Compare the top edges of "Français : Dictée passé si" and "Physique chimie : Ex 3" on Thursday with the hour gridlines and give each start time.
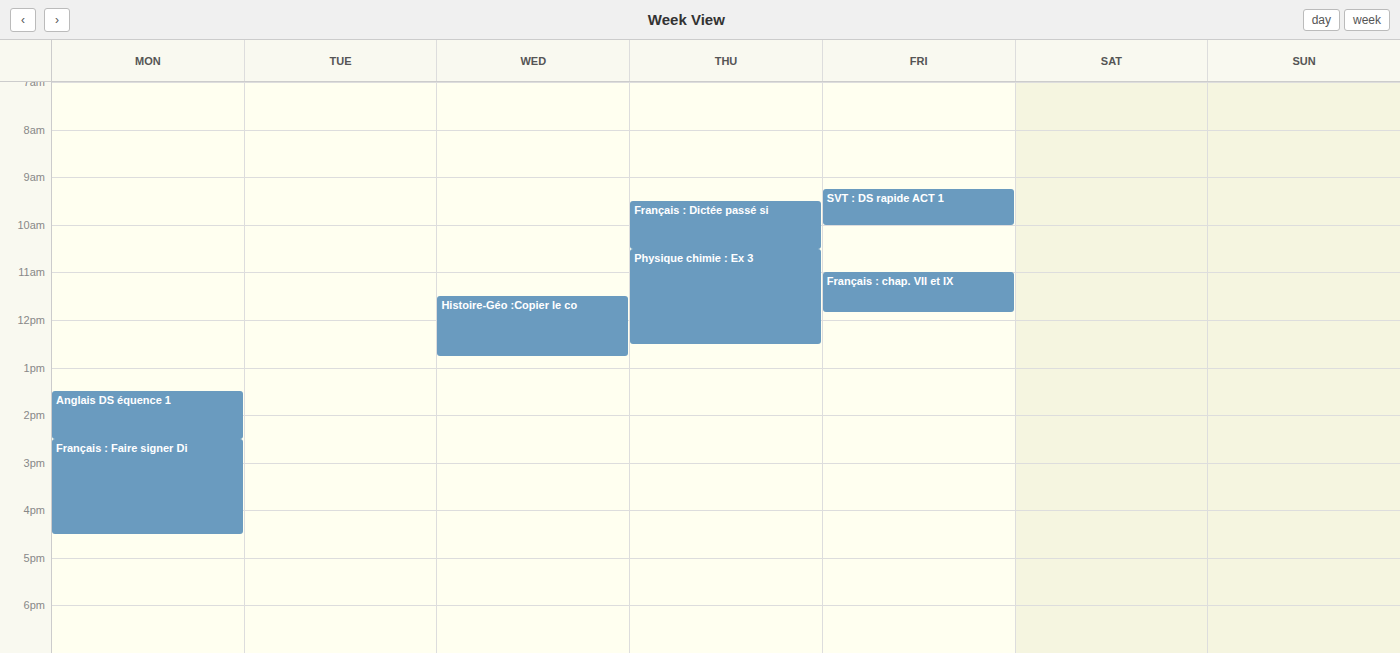
"Français : Dictée passé si": 9:30 AM, halfway between the 9 AM and 10 AM lines. "Physique chimie : Ex 3": 10:30 AM, halfway between the 10 AM and 11 AM lines.